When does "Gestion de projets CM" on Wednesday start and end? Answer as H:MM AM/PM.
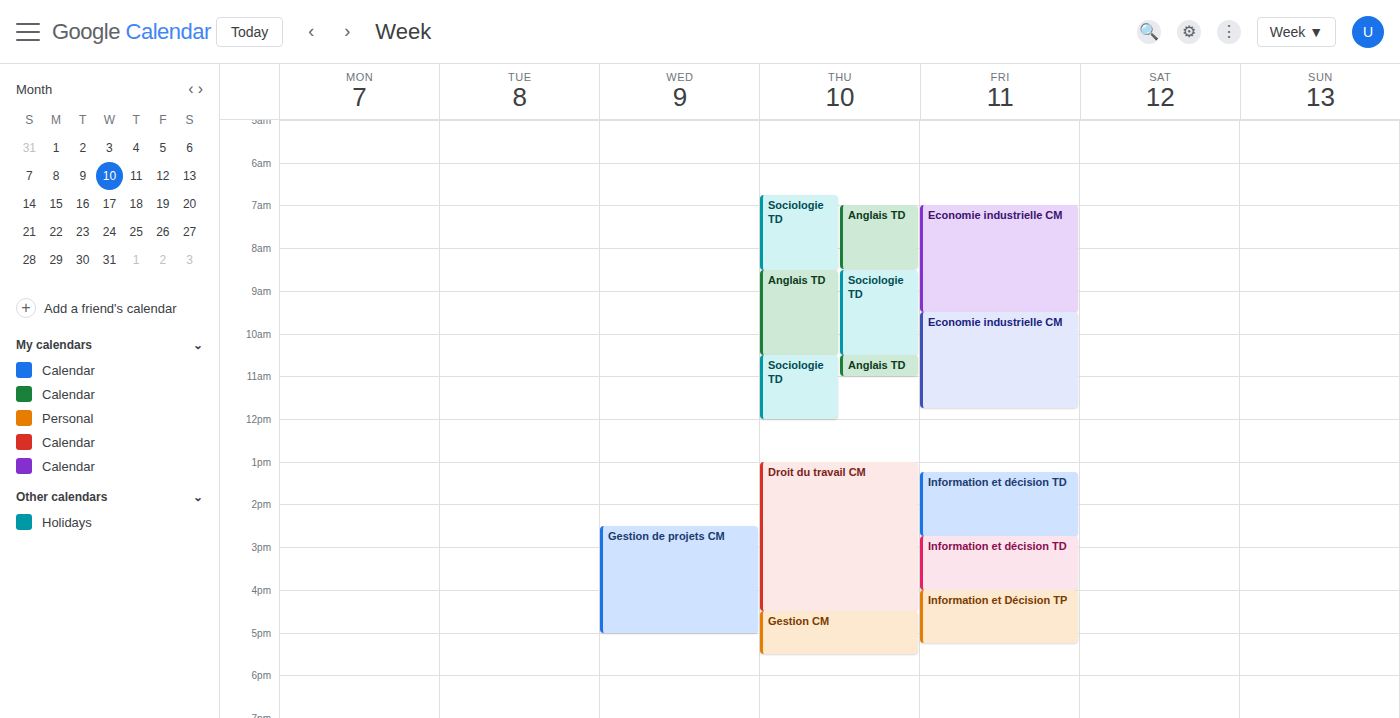
2:30 PM to 5:00 PM